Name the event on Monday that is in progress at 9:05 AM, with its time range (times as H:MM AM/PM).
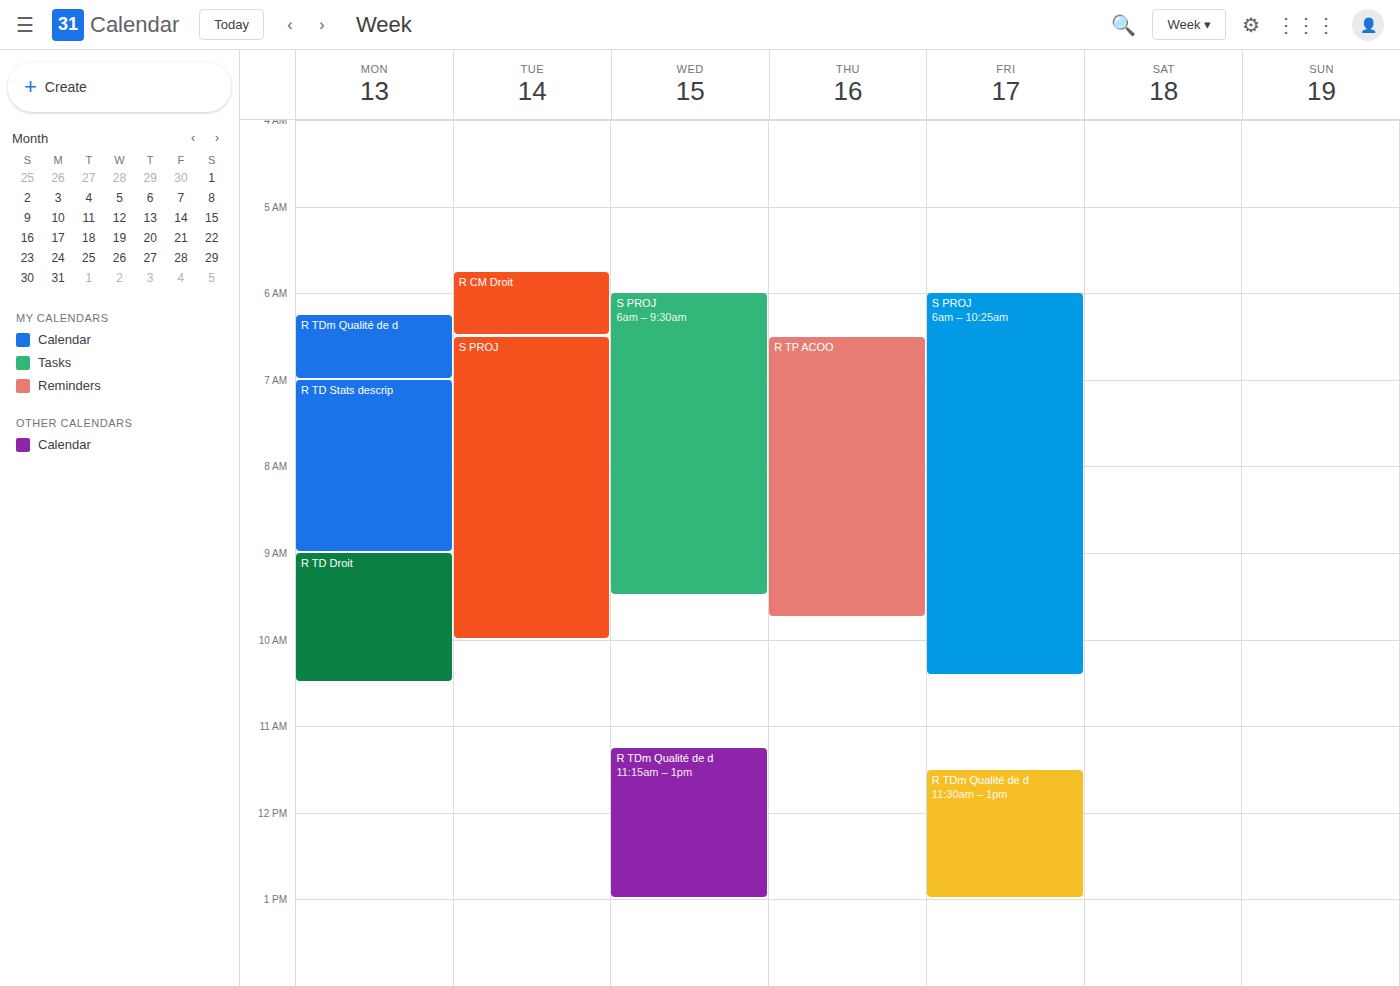
"R TD Droit", 9:00 AM to 10:30 AM